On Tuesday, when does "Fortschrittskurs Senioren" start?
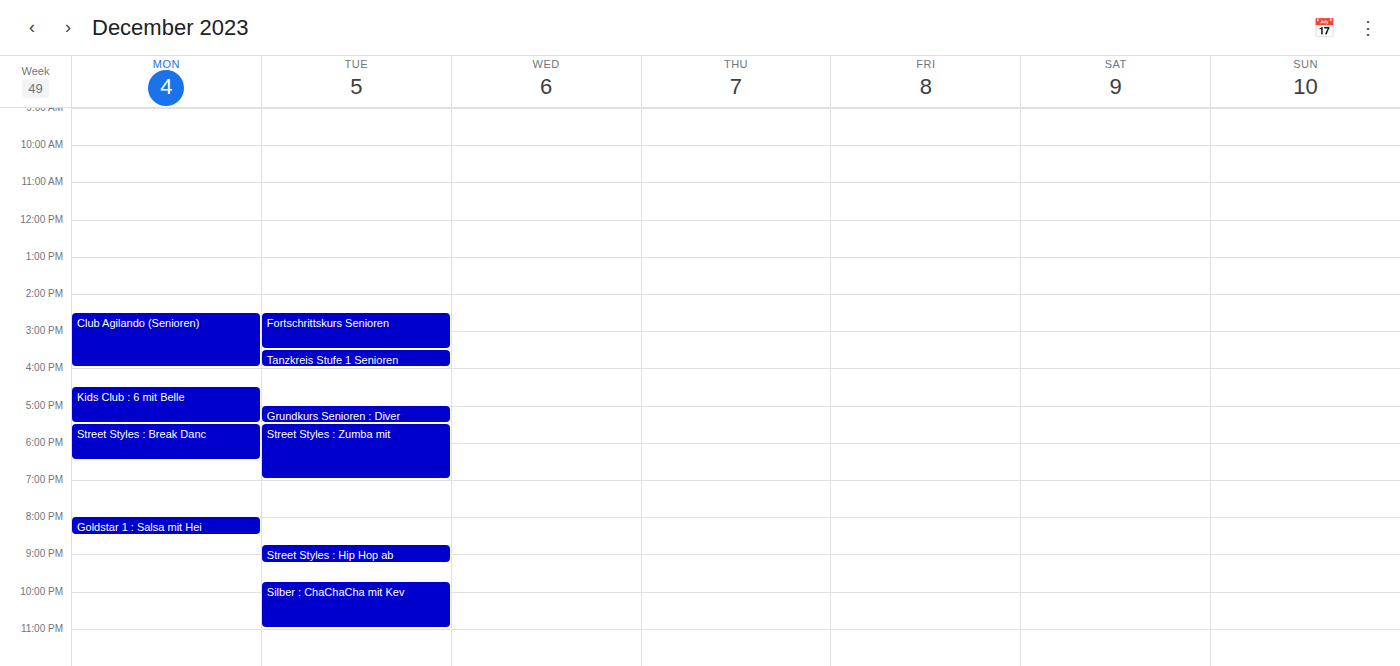
2:30 PM